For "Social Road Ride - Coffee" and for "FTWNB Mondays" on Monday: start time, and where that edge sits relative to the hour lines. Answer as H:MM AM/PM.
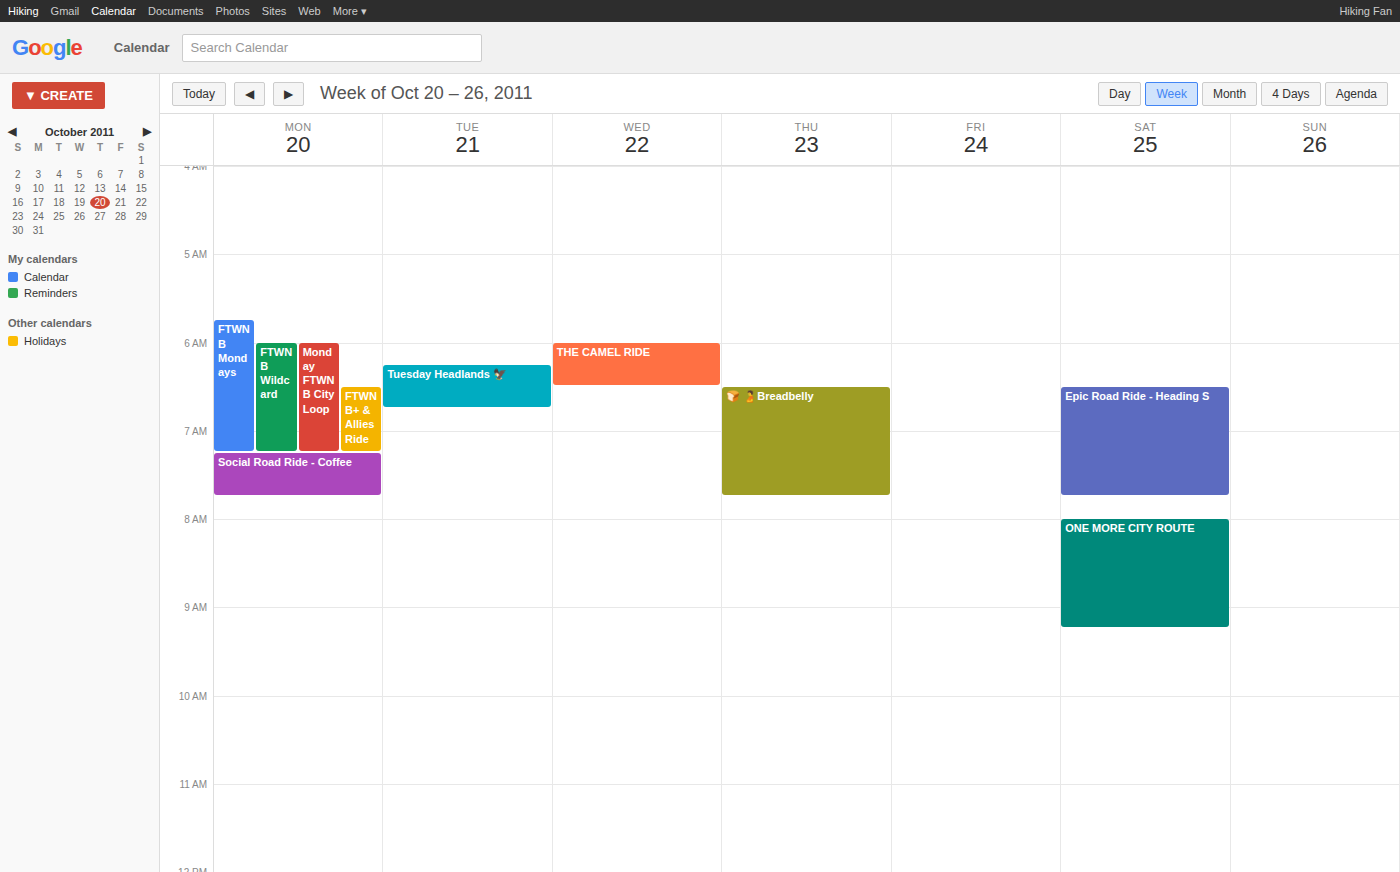
"Social Road Ride - Coffee": 7:15 AM, neither: a quarter of the way from the 7 AM line to the 8 AM line. "FTWNB Mondays": 5:45 AM, neither: three quarters of the way from the 5 AM line to the 6 AM line.